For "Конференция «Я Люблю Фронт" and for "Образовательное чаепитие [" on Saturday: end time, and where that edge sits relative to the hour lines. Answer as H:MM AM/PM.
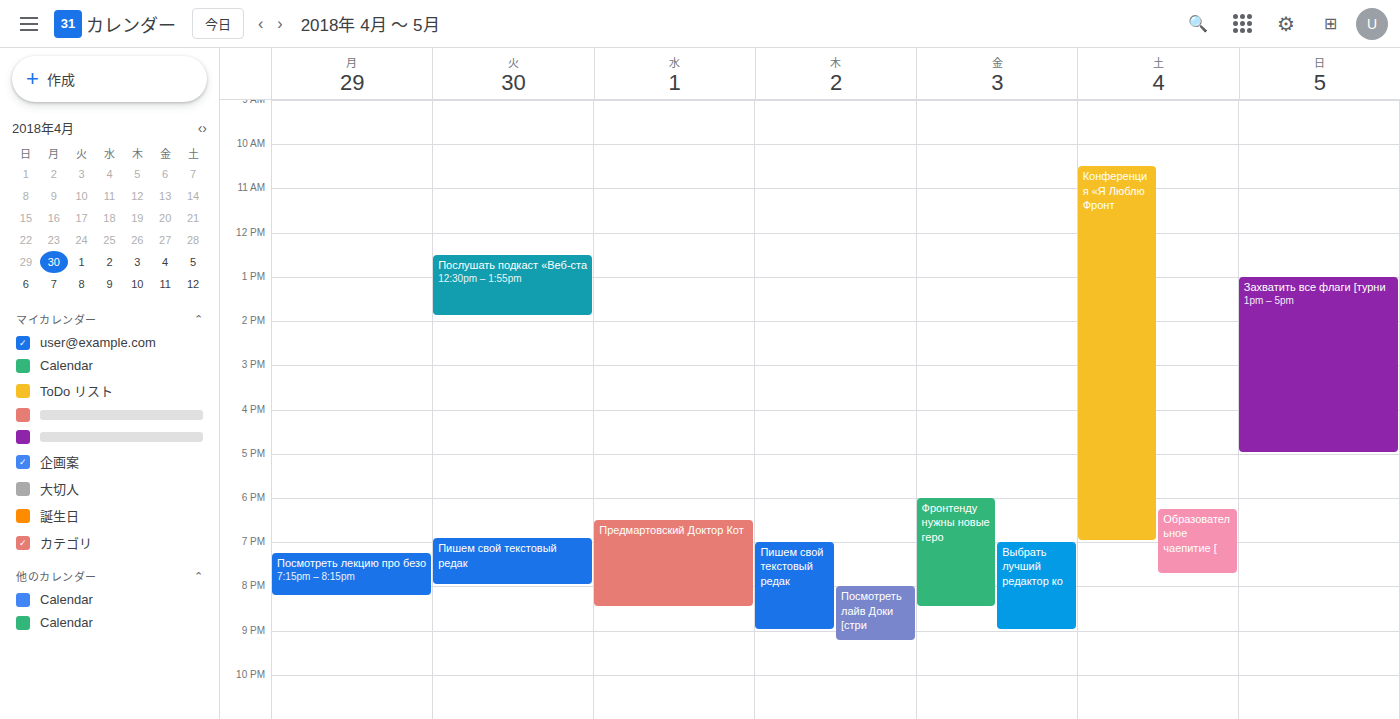
"Конференция «Я Люблю Фронт": 7:00 PM, exactly on the 7 PM line. "Образовательное чаепитие [": 7:45 PM, neither: three quarters of the way from the 7 PM line to the 8 PM line.